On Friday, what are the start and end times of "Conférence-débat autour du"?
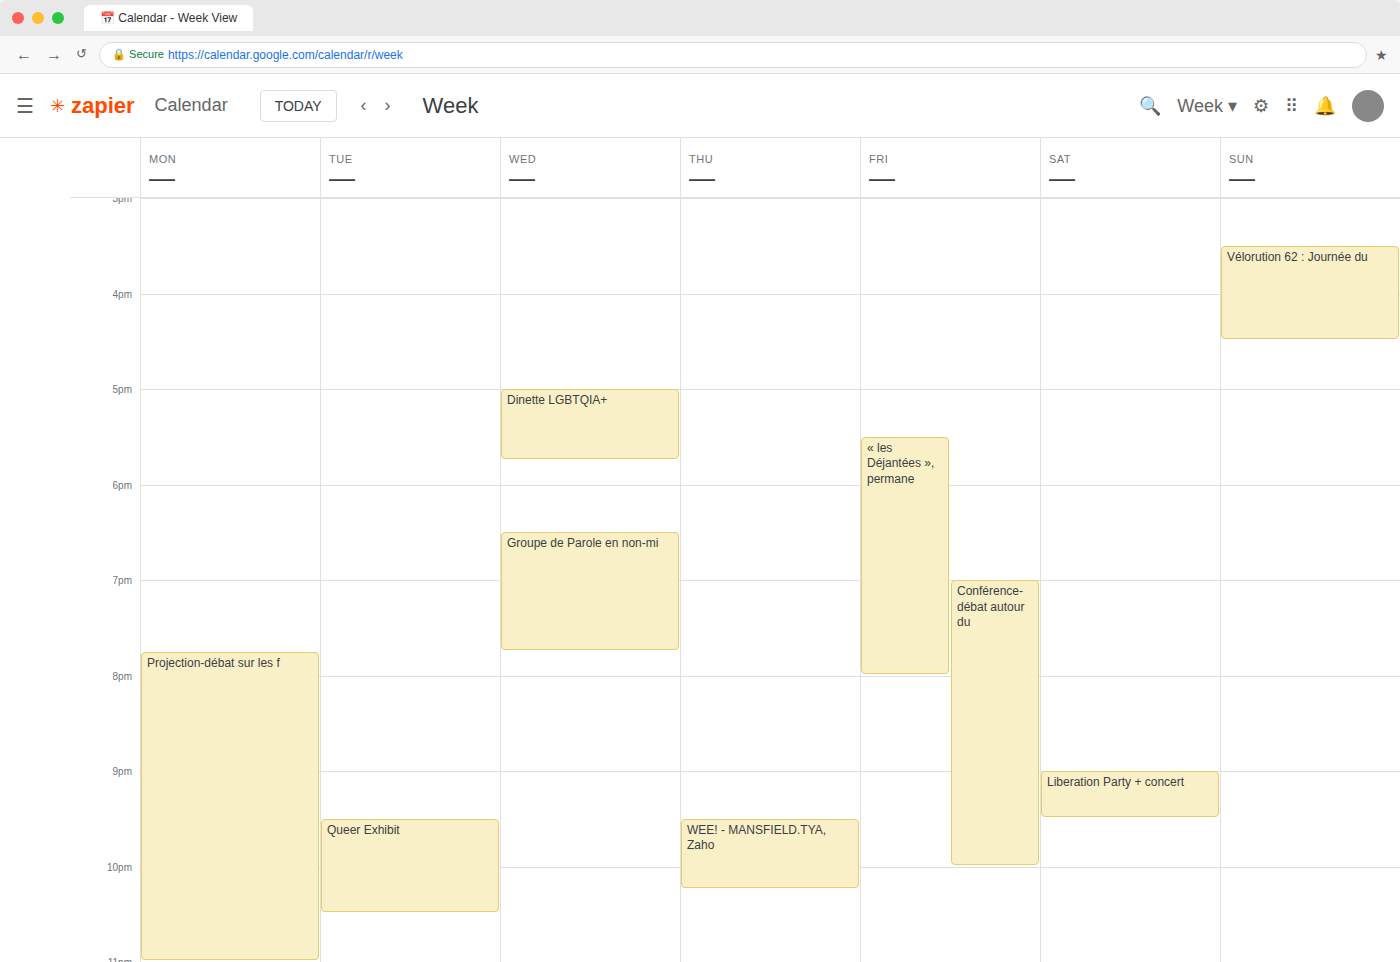
7:00 PM to 10:00 PM